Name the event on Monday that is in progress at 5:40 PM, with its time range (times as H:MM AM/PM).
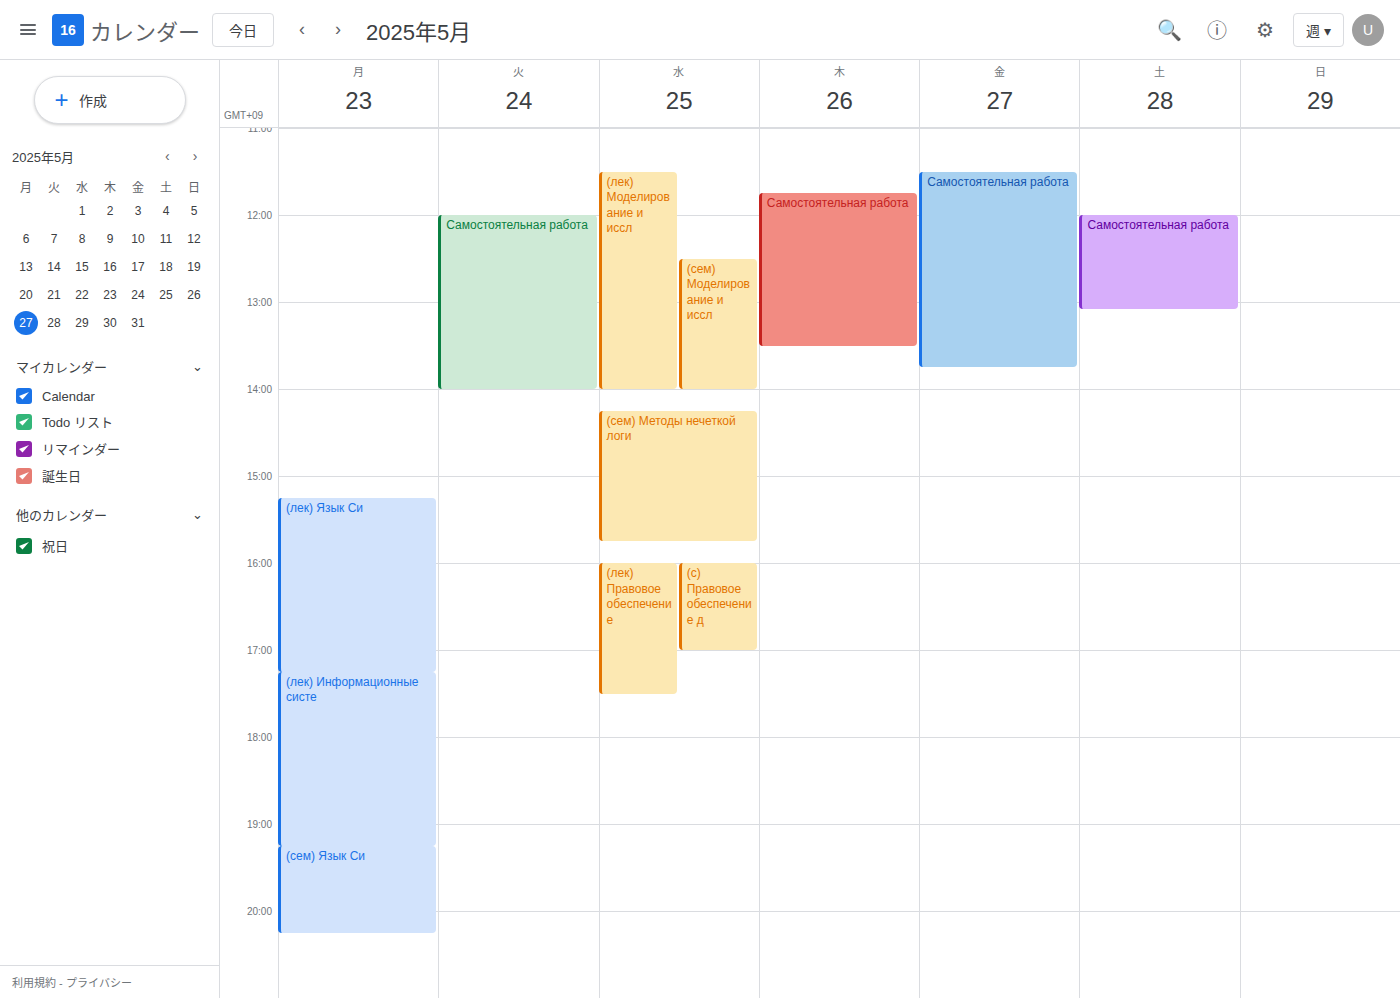
"(лек) Информационные систе", 5:15 PM to 7:15 PM